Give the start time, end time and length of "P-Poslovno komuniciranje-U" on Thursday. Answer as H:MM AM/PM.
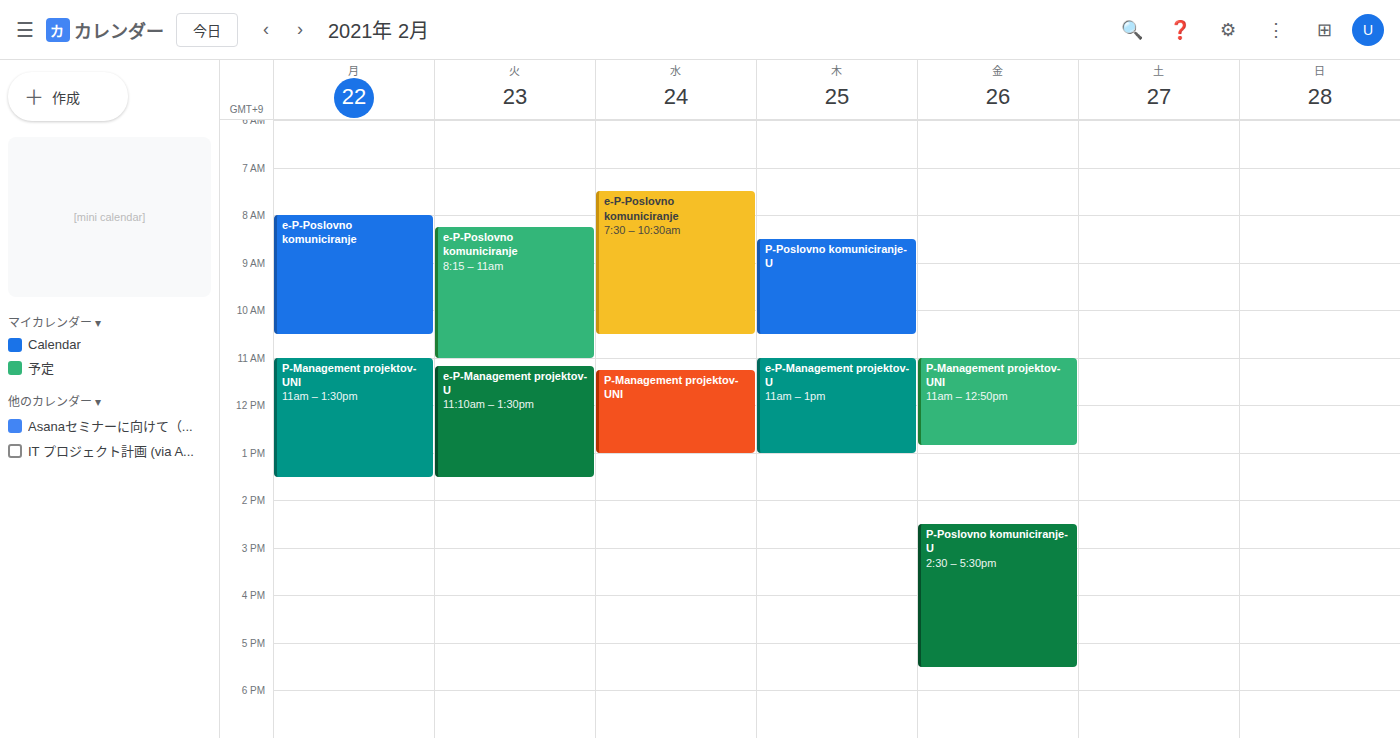
8:30 AM to 10:30 AM, 2 hours